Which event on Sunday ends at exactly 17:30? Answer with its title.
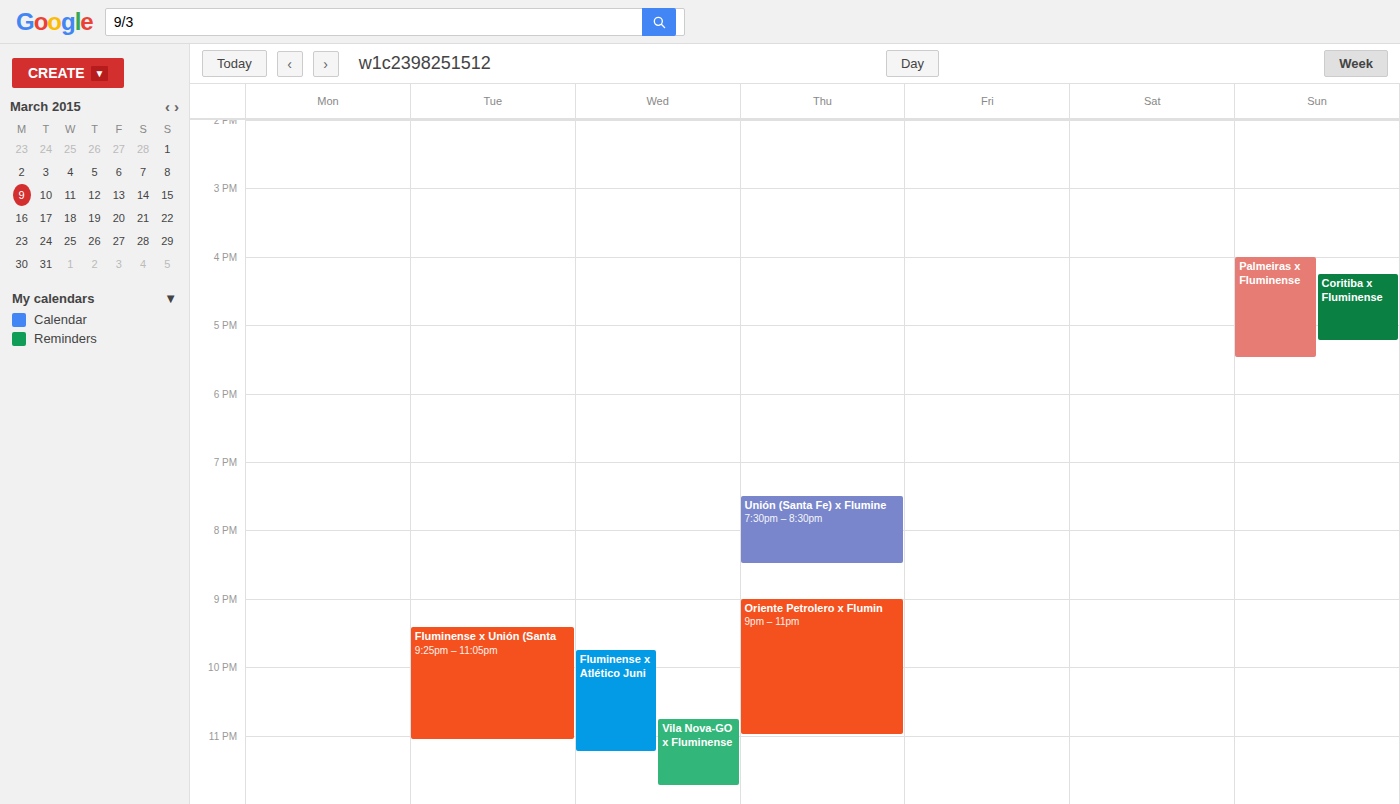
"Palmeiras x Fluminense"